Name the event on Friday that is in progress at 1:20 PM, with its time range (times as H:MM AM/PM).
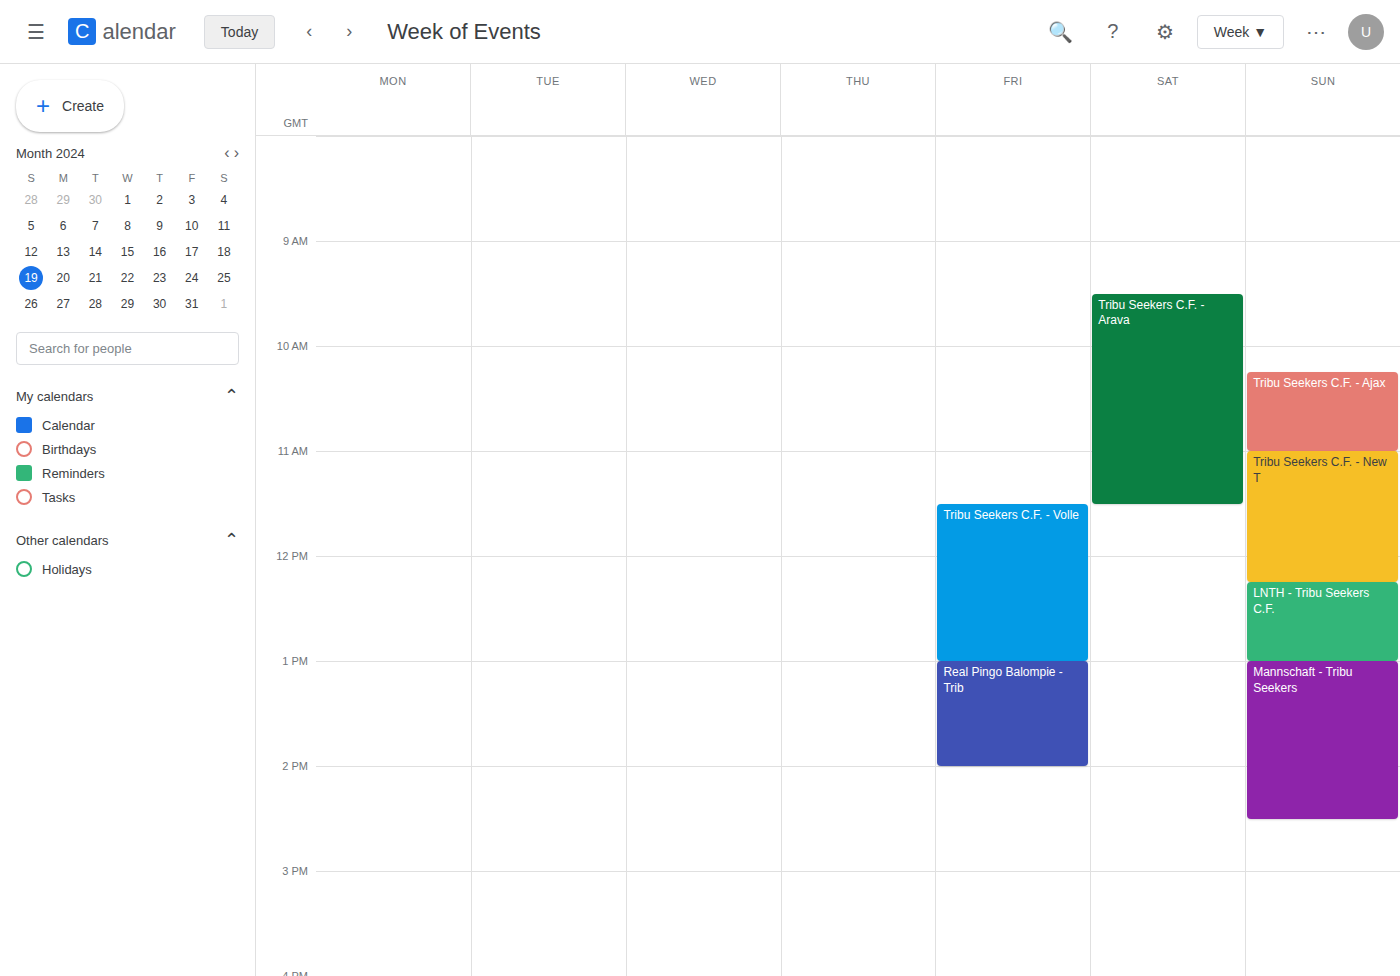
"Real Pingo Balompie - Trib", 1:00 PM to 2:00 PM